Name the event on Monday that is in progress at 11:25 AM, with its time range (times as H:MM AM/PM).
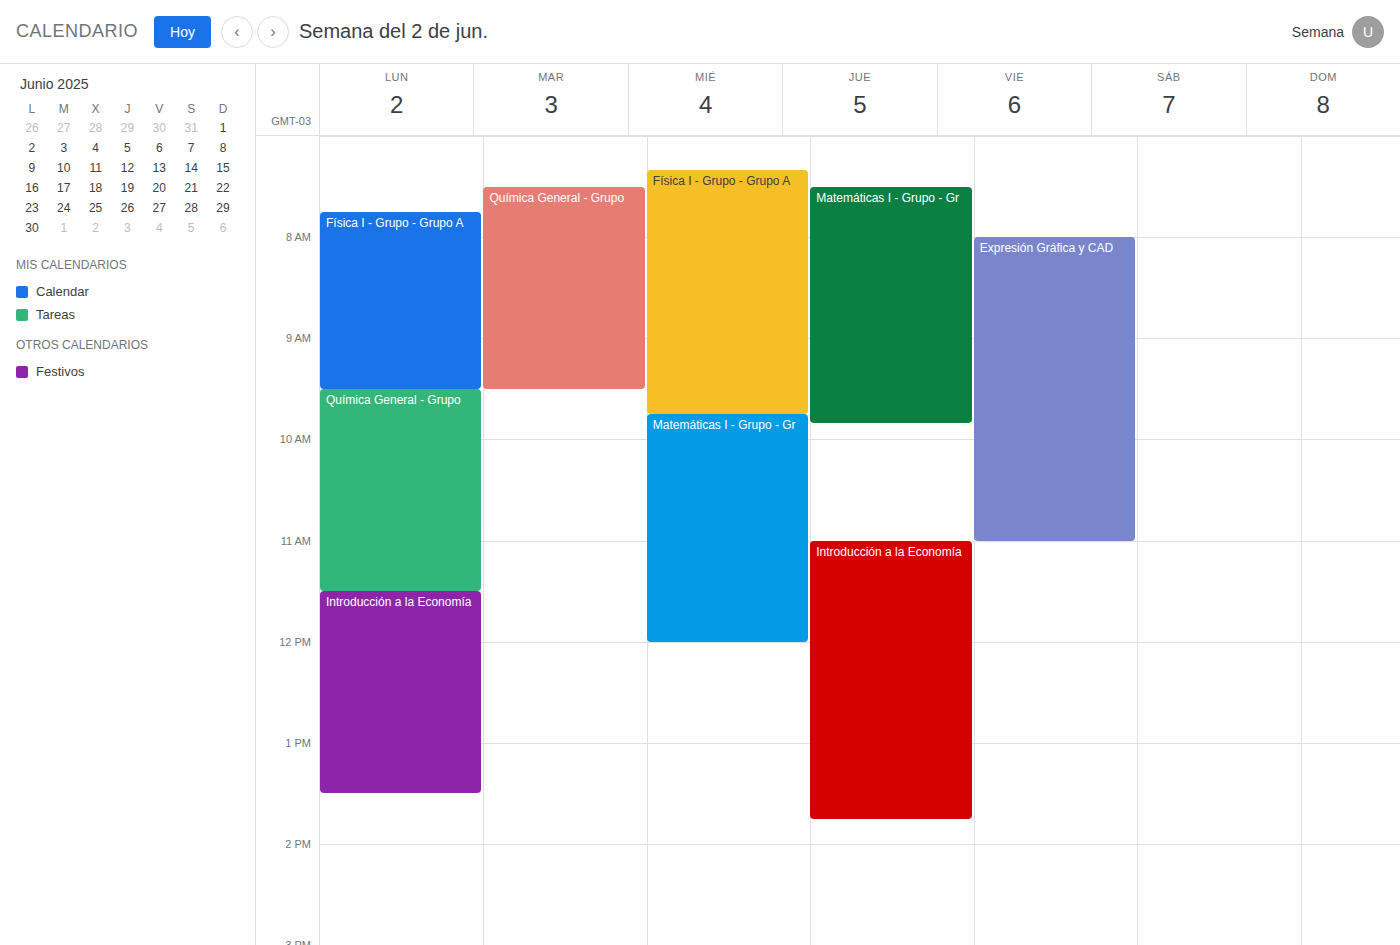
"Química General - Grupo", 9:30 AM to 11:30 AM